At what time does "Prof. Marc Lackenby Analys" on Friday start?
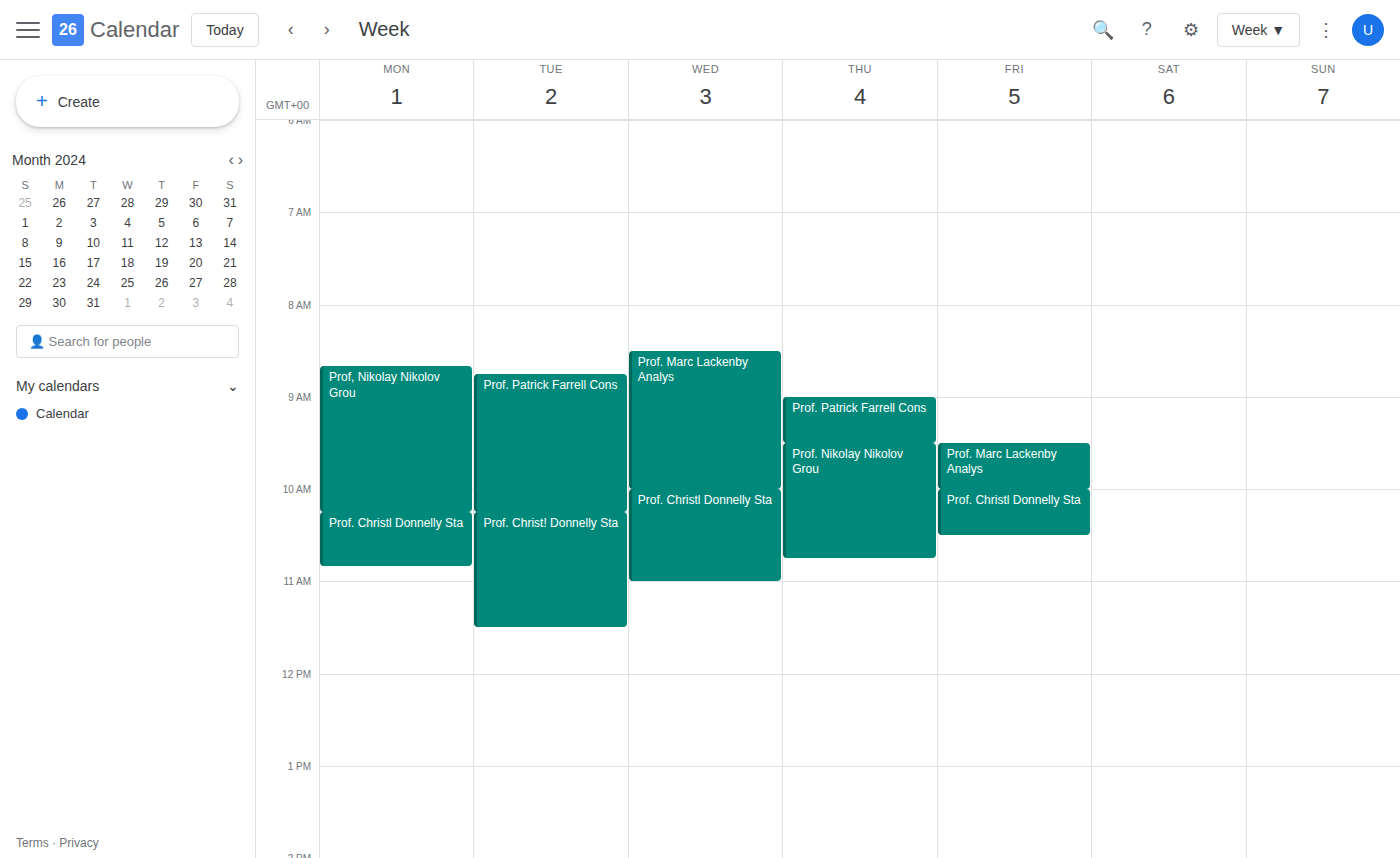
9:30 AM